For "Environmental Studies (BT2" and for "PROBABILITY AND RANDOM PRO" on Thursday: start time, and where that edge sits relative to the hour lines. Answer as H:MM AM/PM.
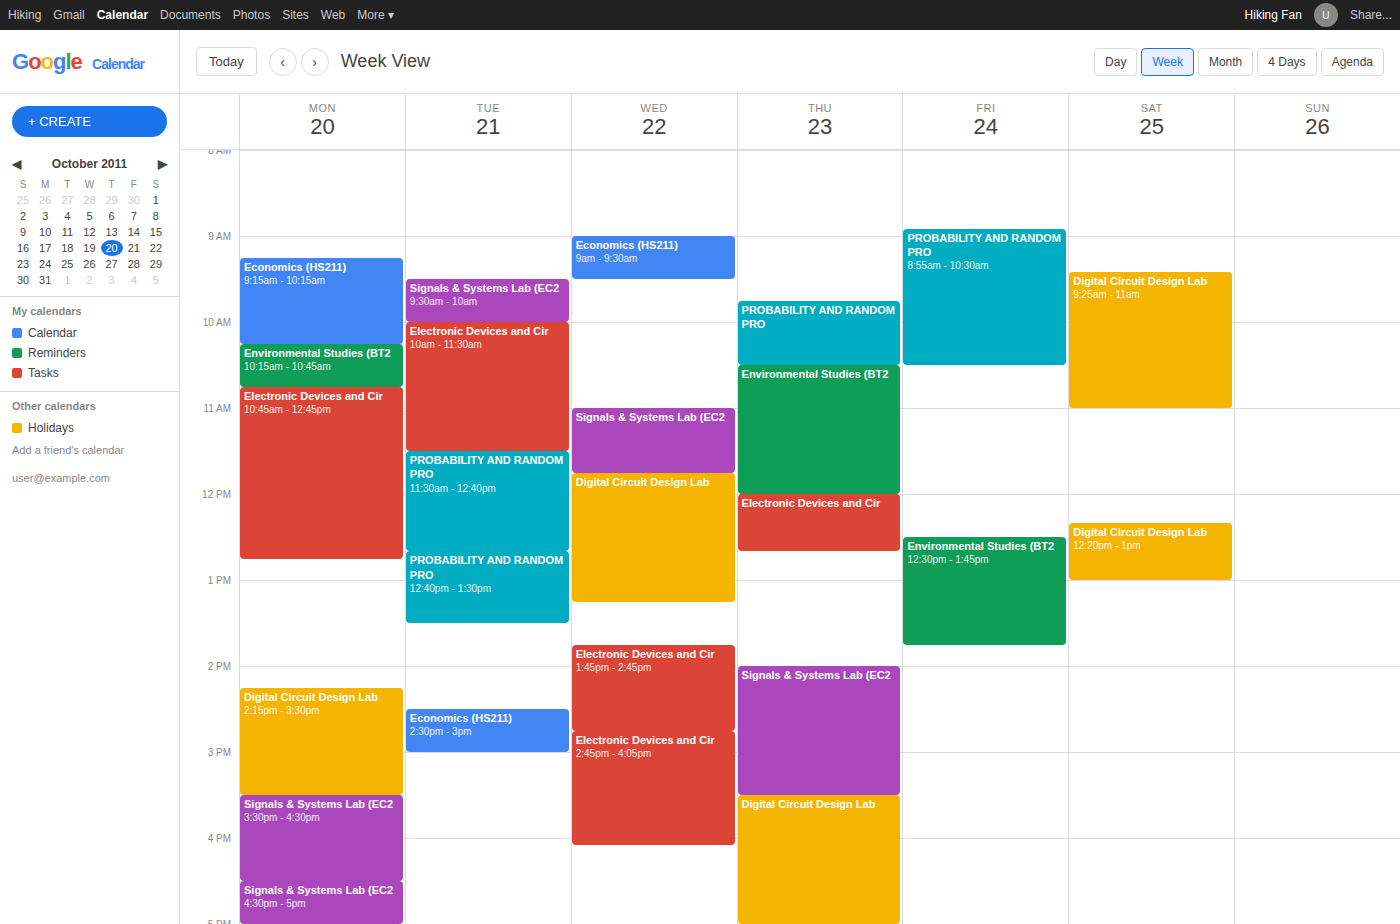
"Environmental Studies (BT2": 10:30 AM, halfway between the 10 AM and 11 AM lines. "PROBABILITY AND RANDOM PRO": 9:45 AM, neither: three quarters of the way from the 9 AM line to the 10 AM line.